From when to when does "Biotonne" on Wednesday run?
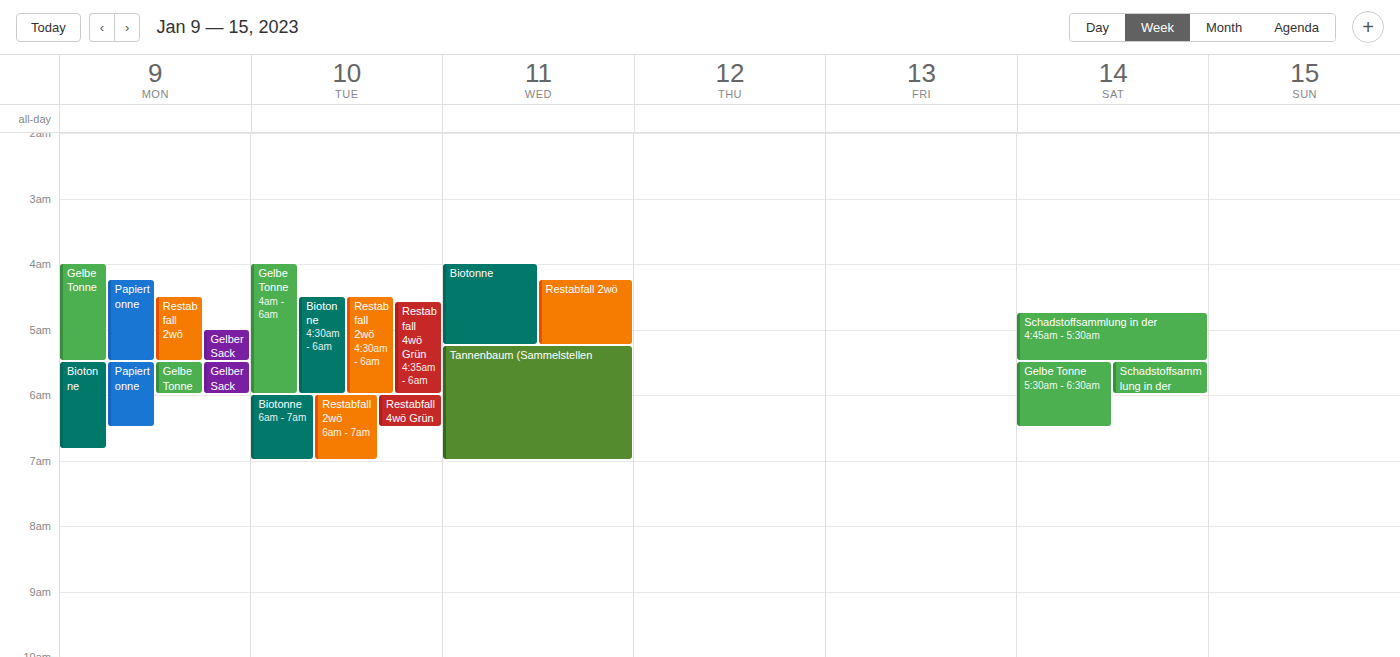
4:00 AM to 5:15 AM